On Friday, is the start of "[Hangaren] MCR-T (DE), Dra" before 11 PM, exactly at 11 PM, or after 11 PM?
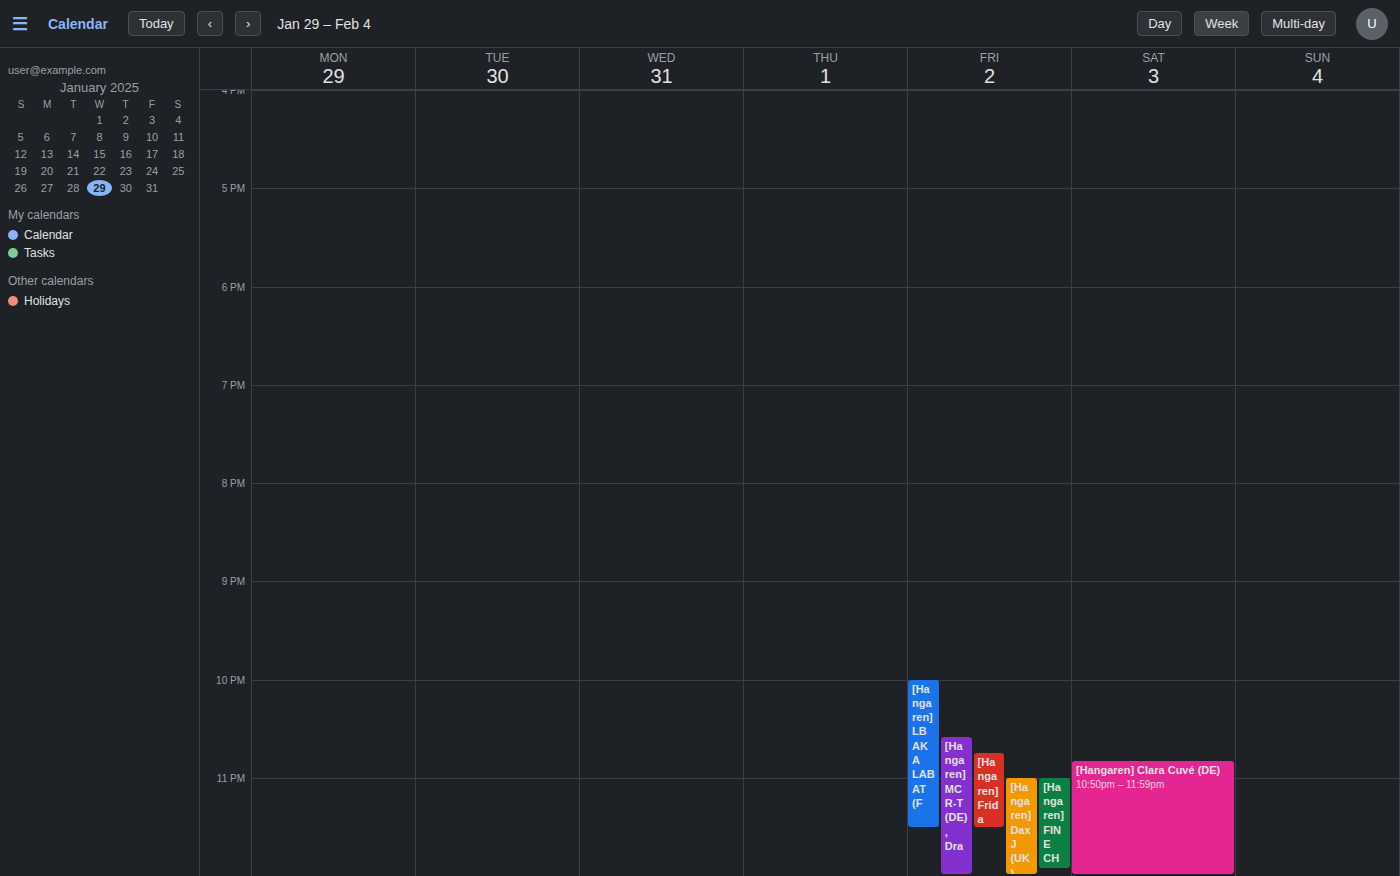
10:35 PM -- before 11 PM, 25 minutes above the 11 PM line.